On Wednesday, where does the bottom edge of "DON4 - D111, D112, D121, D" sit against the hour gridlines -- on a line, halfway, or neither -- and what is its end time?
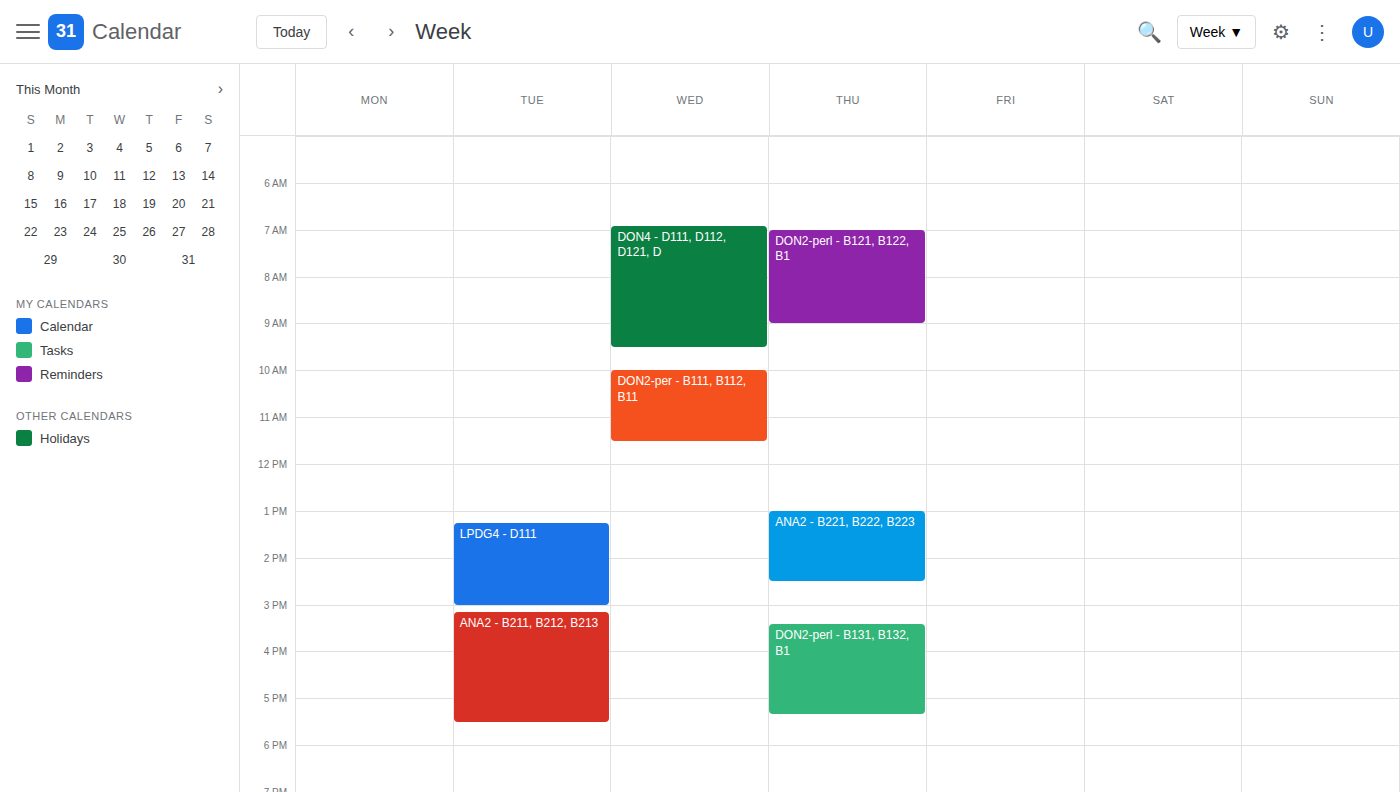
9:30 AM -- halfway between the 9 AM and 10 AM lines.